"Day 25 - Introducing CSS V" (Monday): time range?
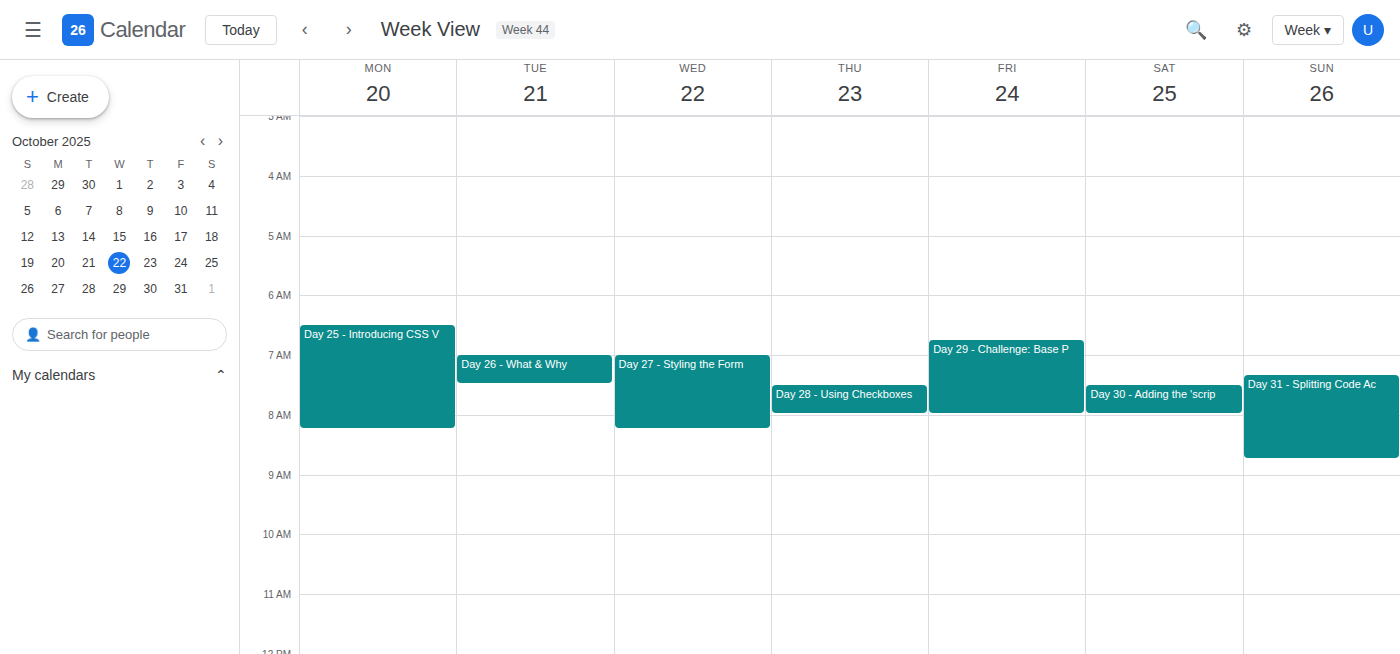
06:30 to 08:15